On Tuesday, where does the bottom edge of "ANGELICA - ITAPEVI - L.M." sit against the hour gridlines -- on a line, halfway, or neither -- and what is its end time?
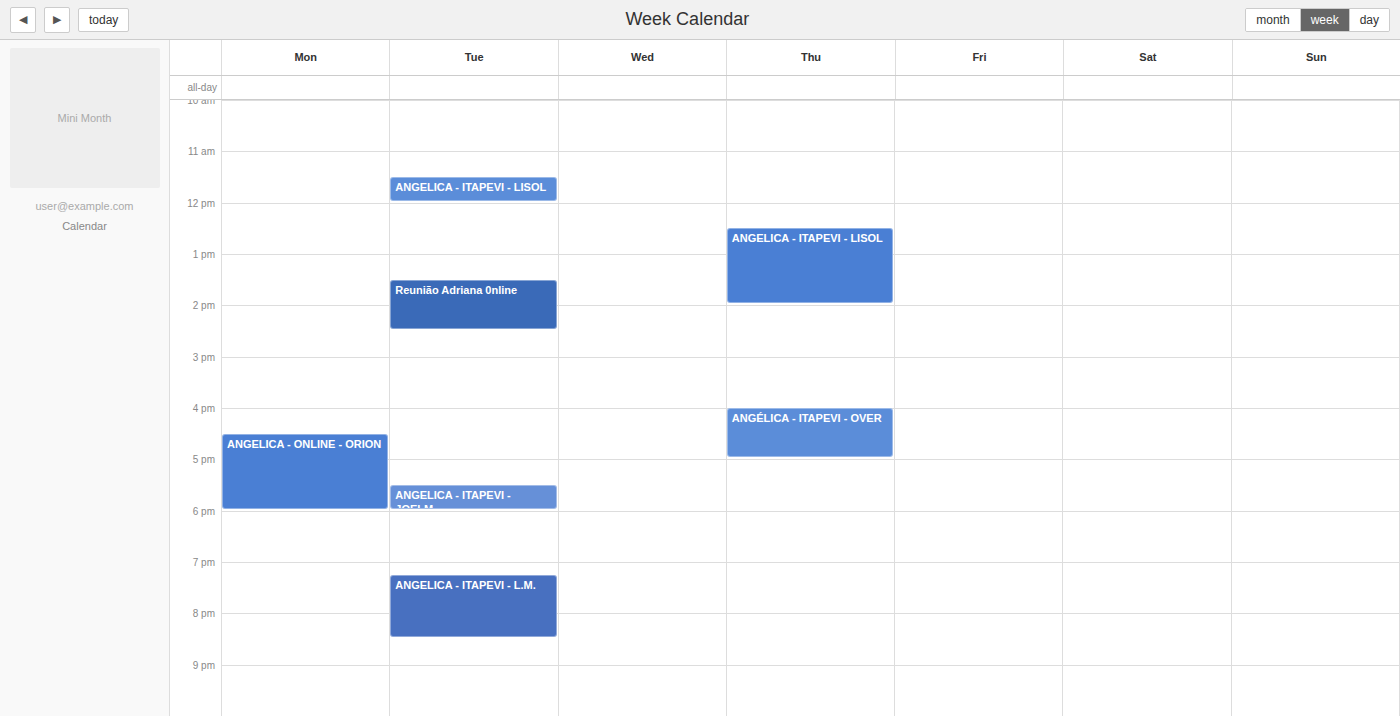
8:30 PM -- halfway between the 8 PM and 9 PM lines.